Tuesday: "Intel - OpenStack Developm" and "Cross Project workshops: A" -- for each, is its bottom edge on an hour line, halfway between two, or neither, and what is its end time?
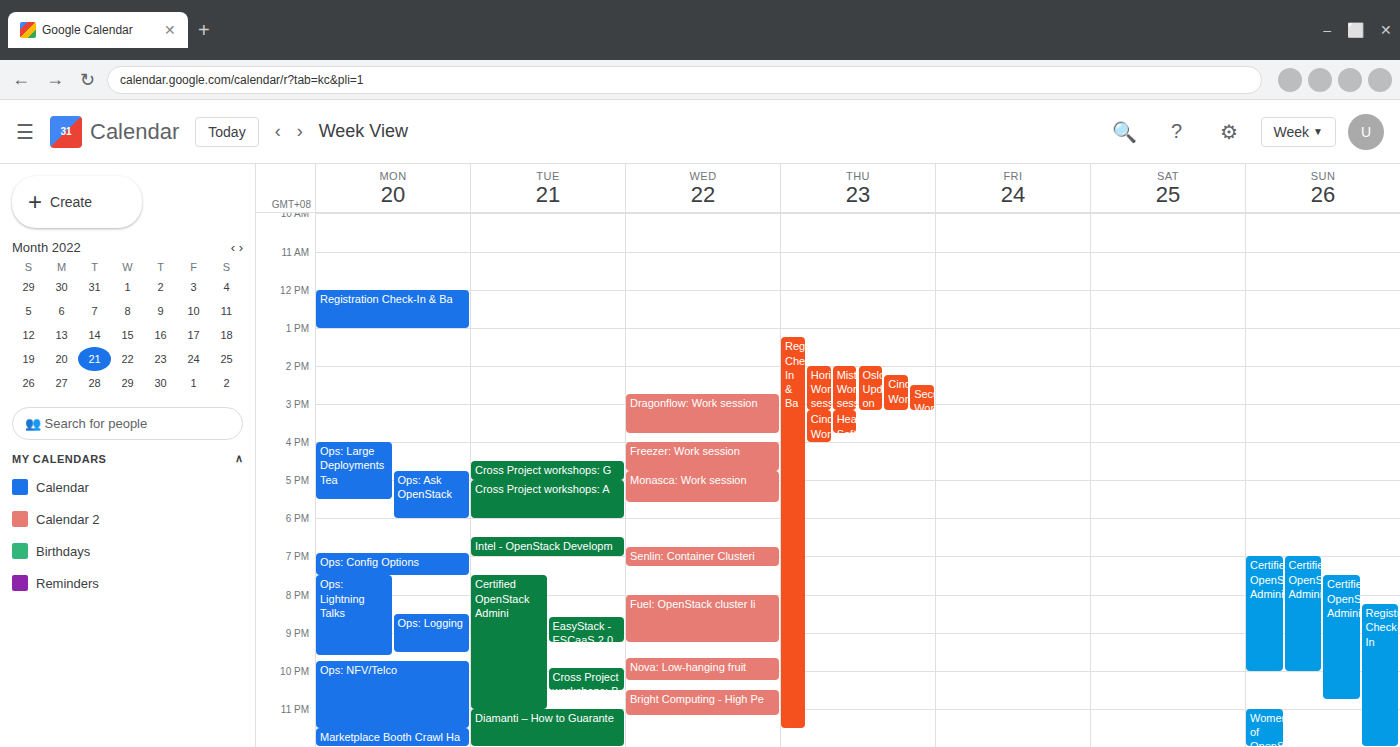
"Intel - OpenStack Developm": 7:00 PM, exactly on the 7 PM line. "Cross Project workshops: A": 6:00 PM, exactly on the 6 PM line.